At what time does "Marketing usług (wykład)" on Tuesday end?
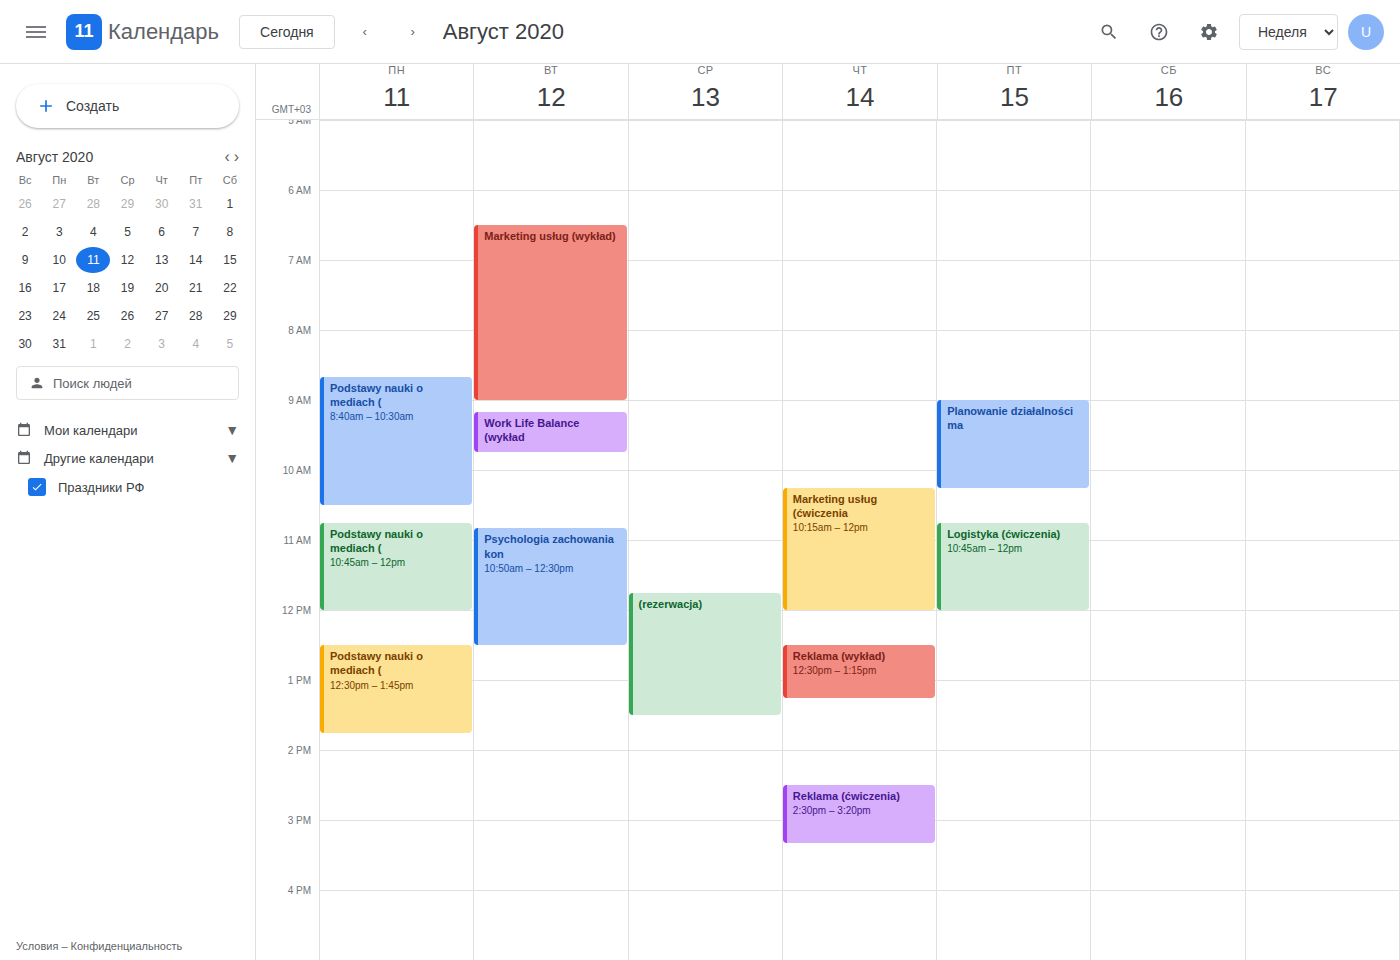
9:00 AM